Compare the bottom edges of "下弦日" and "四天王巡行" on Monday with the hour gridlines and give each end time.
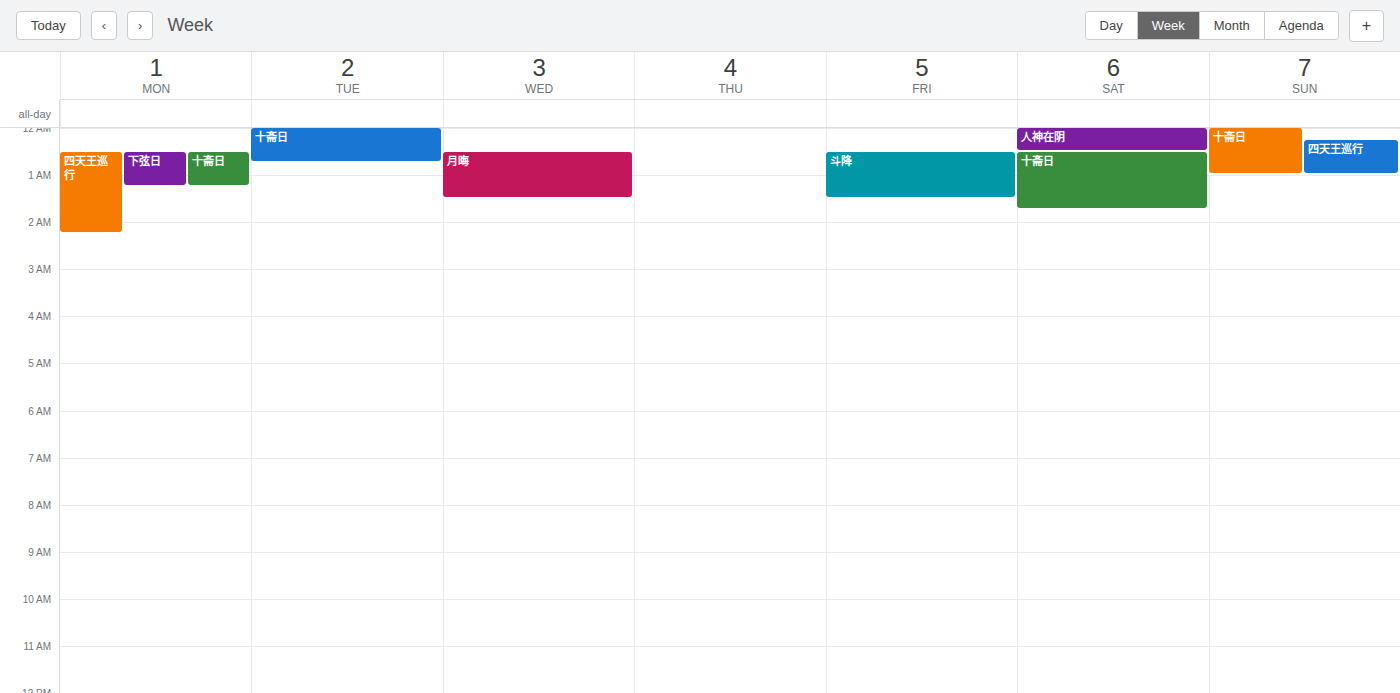
"下弦日": 1:15 AM, neither: a quarter of the way from the 1 AM line to the 2 AM line. "四天王巡行": 2:15 AM, neither: a quarter of the way from the 2 AM line to the 3 AM line.